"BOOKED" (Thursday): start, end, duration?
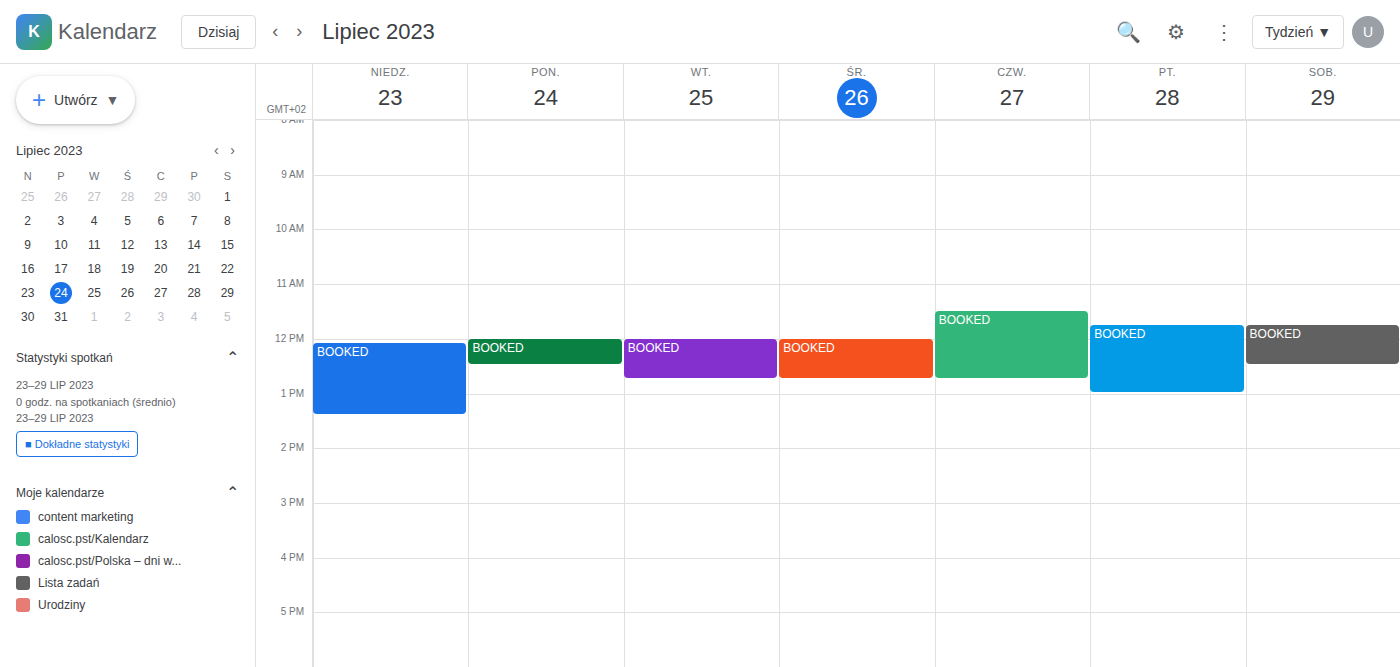
11:30 AM to 12:45 PM, 1 hour 15 minutes